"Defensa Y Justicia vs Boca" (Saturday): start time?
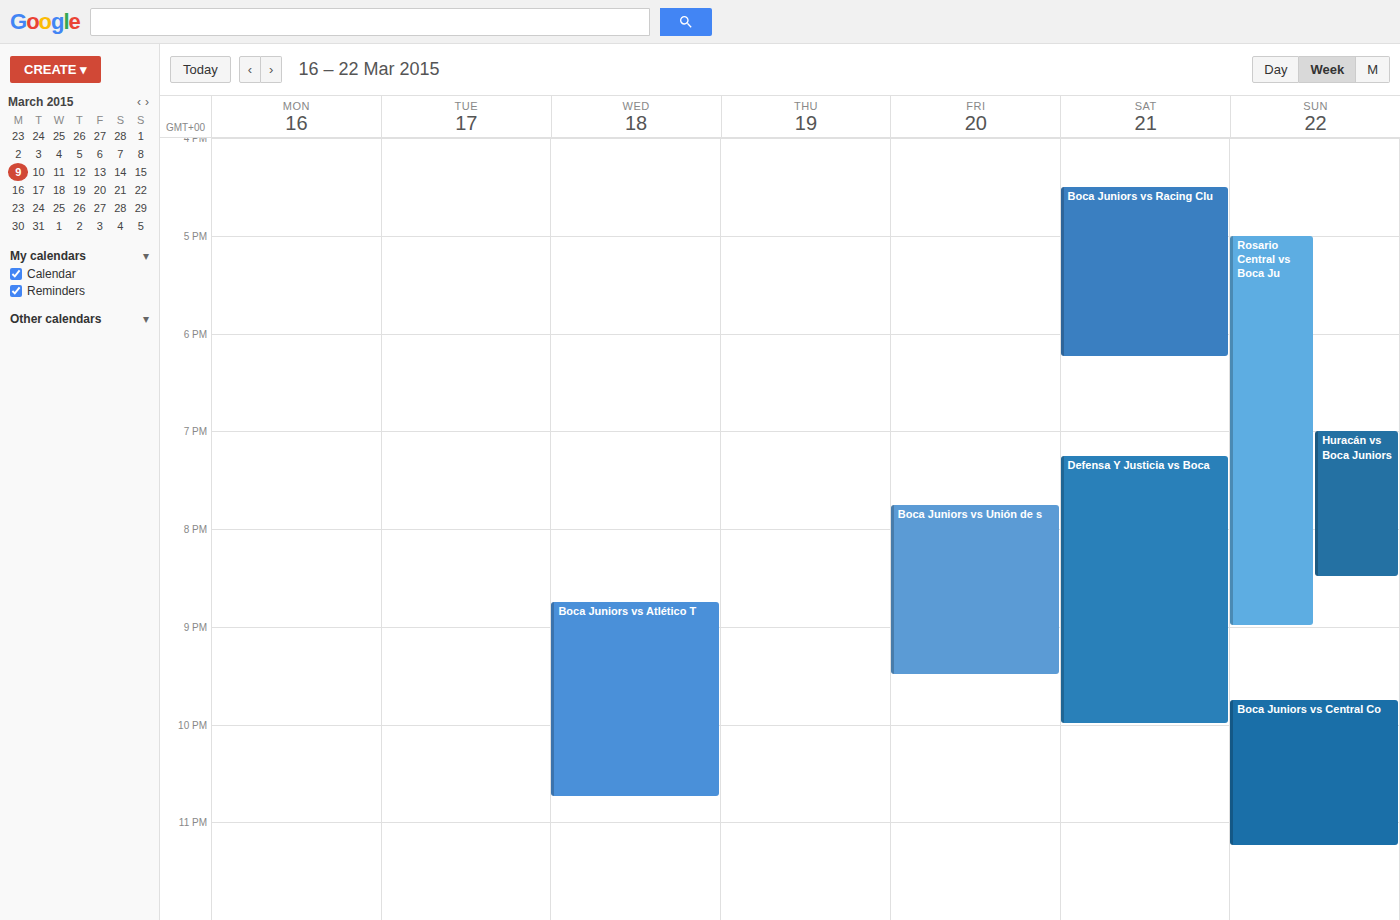
7:15 PM